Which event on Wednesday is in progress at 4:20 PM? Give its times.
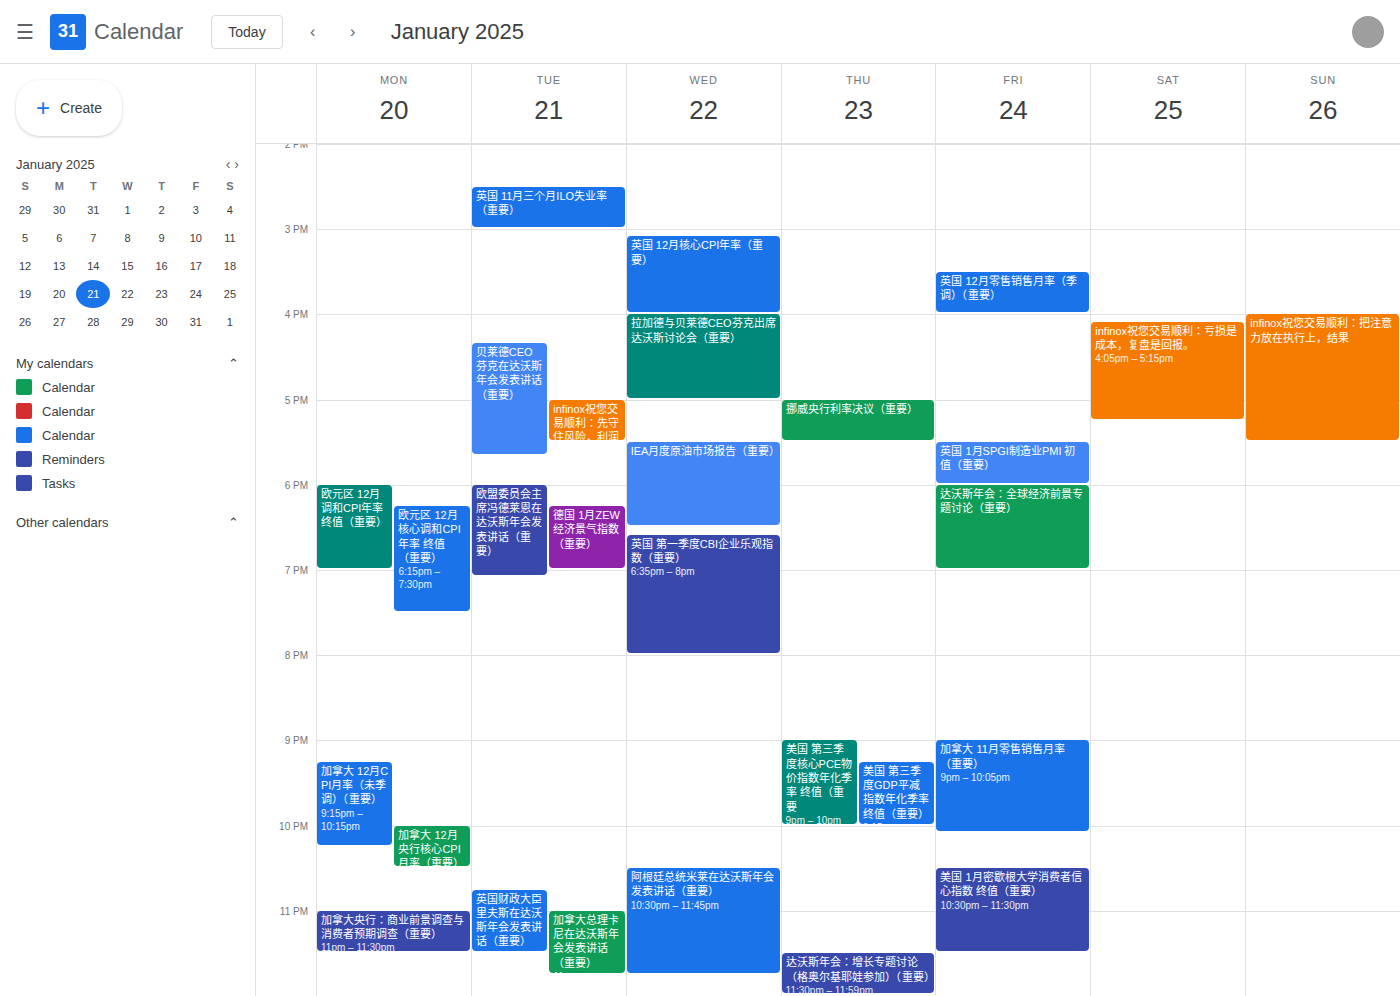
"拉加德与贝莱德CEO芬克出席达沃斯讨论会（重要）", 4:00 PM to 5:00 PM